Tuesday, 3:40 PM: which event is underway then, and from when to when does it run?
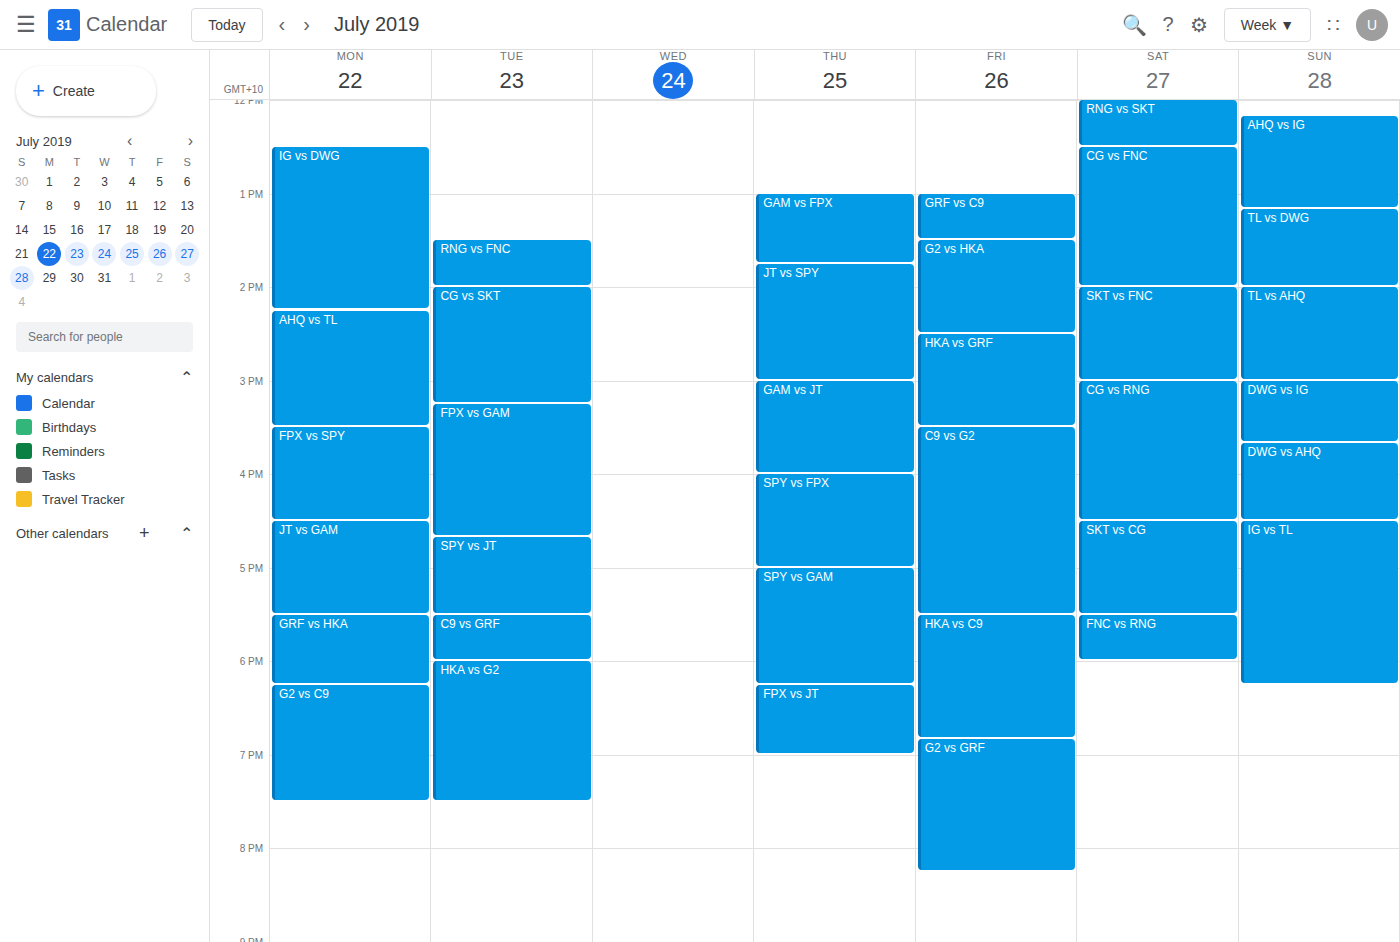
"FPX vs GAM", 3:15 PM to 4:40 PM